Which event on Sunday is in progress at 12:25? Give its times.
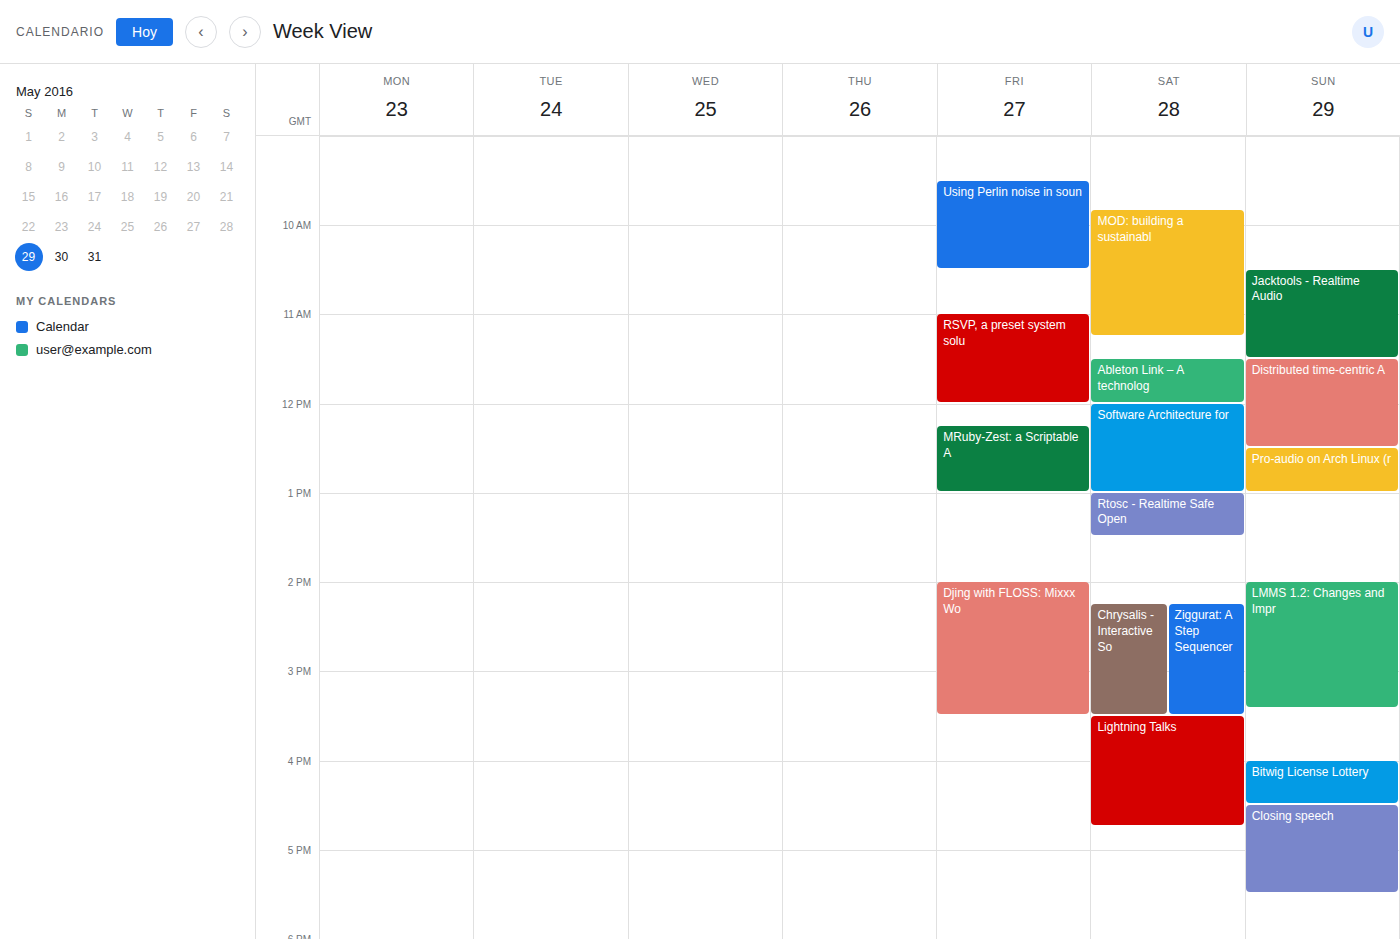
"Distributed time-centric A", 11:30 to 12:30